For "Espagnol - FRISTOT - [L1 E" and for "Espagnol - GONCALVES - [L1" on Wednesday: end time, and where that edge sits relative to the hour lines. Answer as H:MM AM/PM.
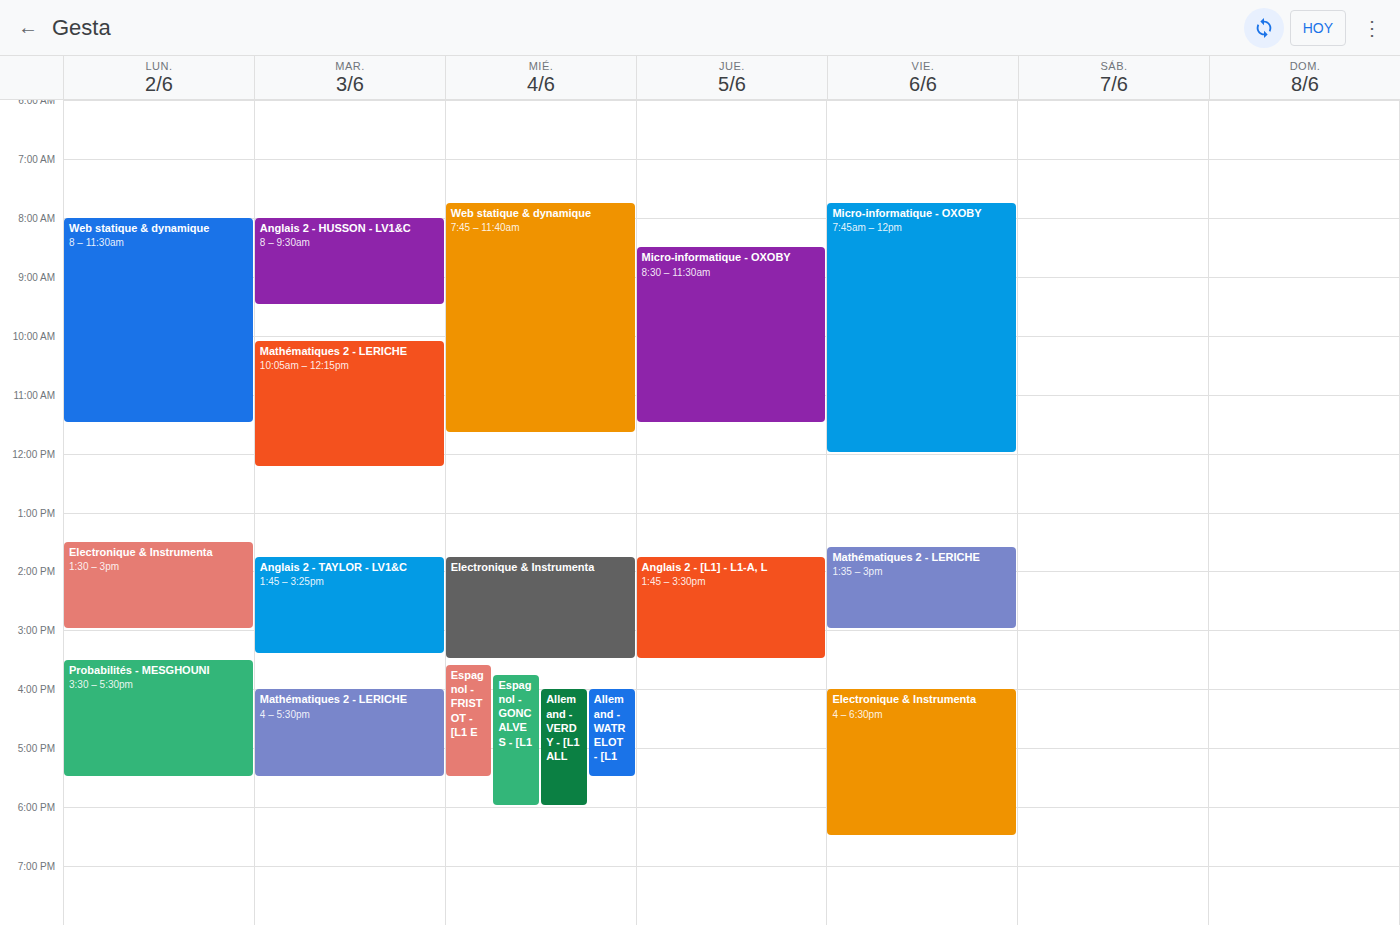
"Espagnol - FRISTOT - [L1 E": 5:30 PM, halfway between the 5 PM and 6 PM lines. "Espagnol - GONCALVES - [L1": 6:00 PM, exactly on the 6 PM line.